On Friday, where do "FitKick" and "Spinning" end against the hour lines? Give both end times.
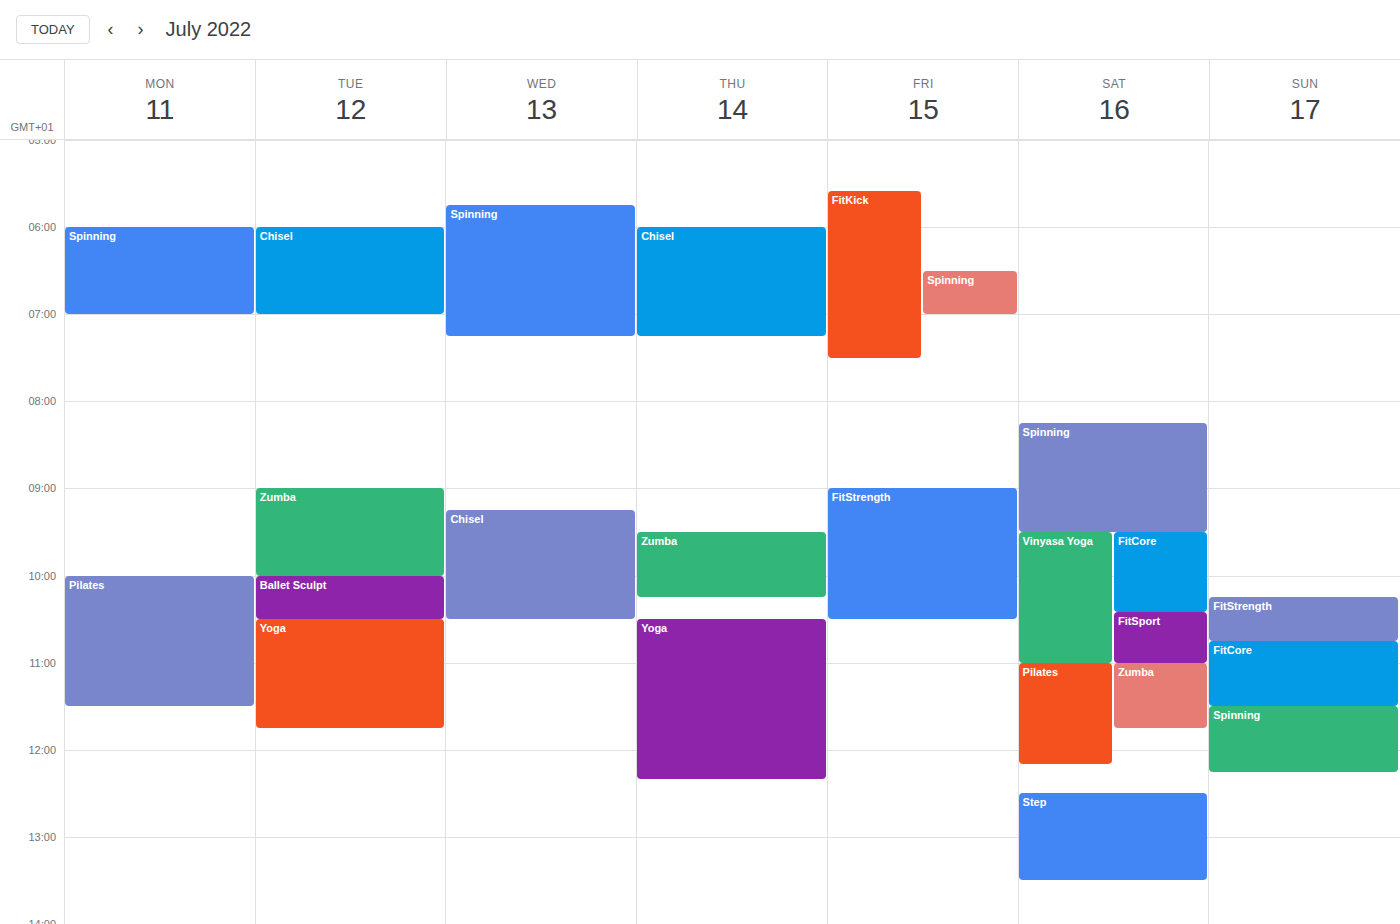
"FitKick": 7:30 AM, halfway between the 7 AM and 8 AM lines. "Spinning": 7:00 AM, exactly on the 7 AM line.